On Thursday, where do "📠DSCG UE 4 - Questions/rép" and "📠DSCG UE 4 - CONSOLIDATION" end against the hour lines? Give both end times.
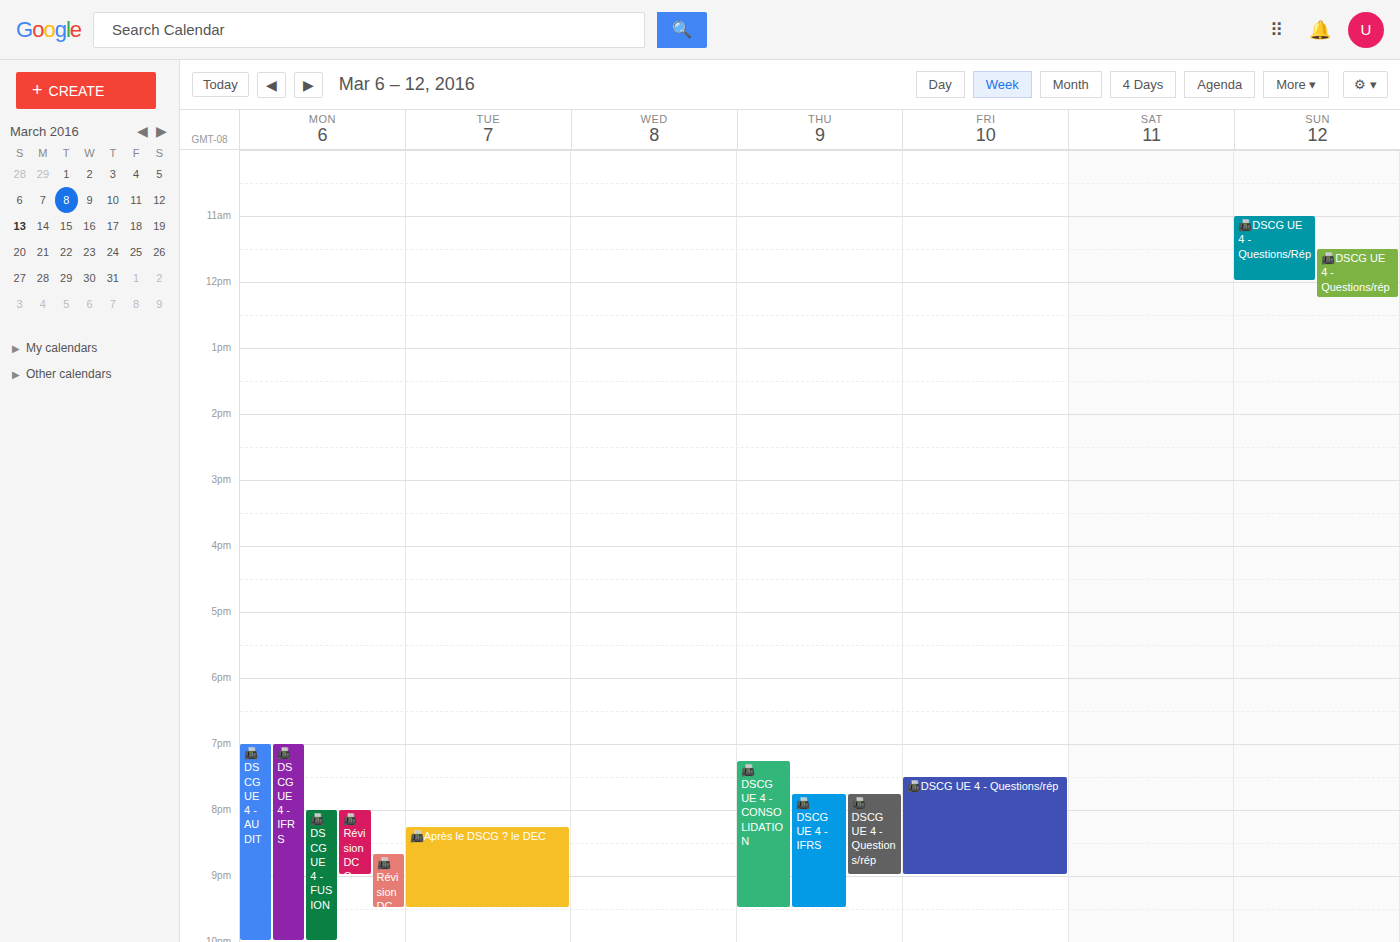
"📠DSCG UE 4 - Questions/rép": 9:00 PM, exactly on the 9 PM line. "📠DSCG UE 4 - CONSOLIDATION": 9:30 PM, halfway between the 9 PM and 10 PM lines.